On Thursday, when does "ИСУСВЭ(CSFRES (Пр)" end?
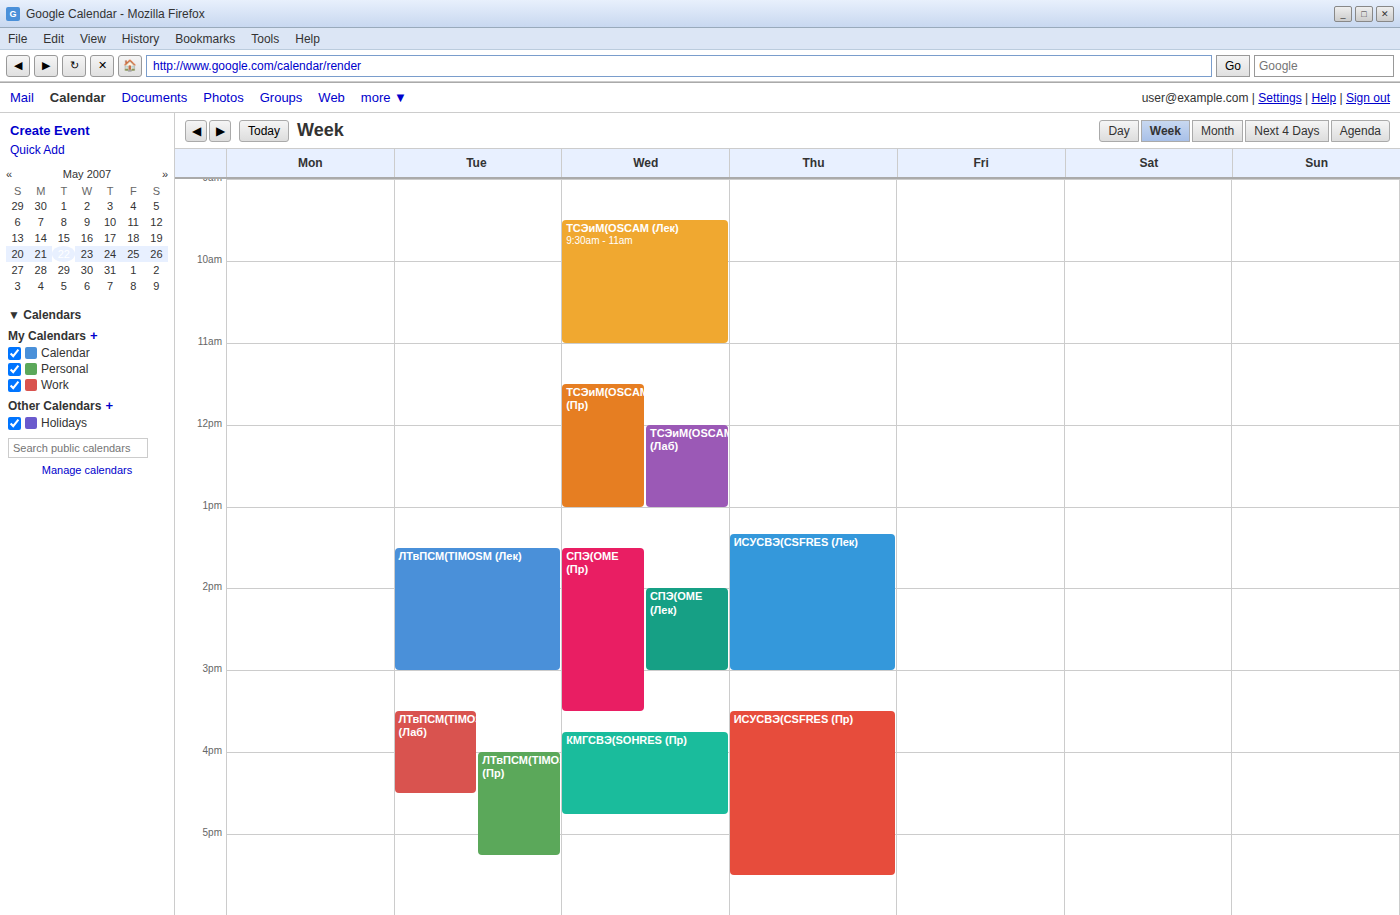
5:30 PM